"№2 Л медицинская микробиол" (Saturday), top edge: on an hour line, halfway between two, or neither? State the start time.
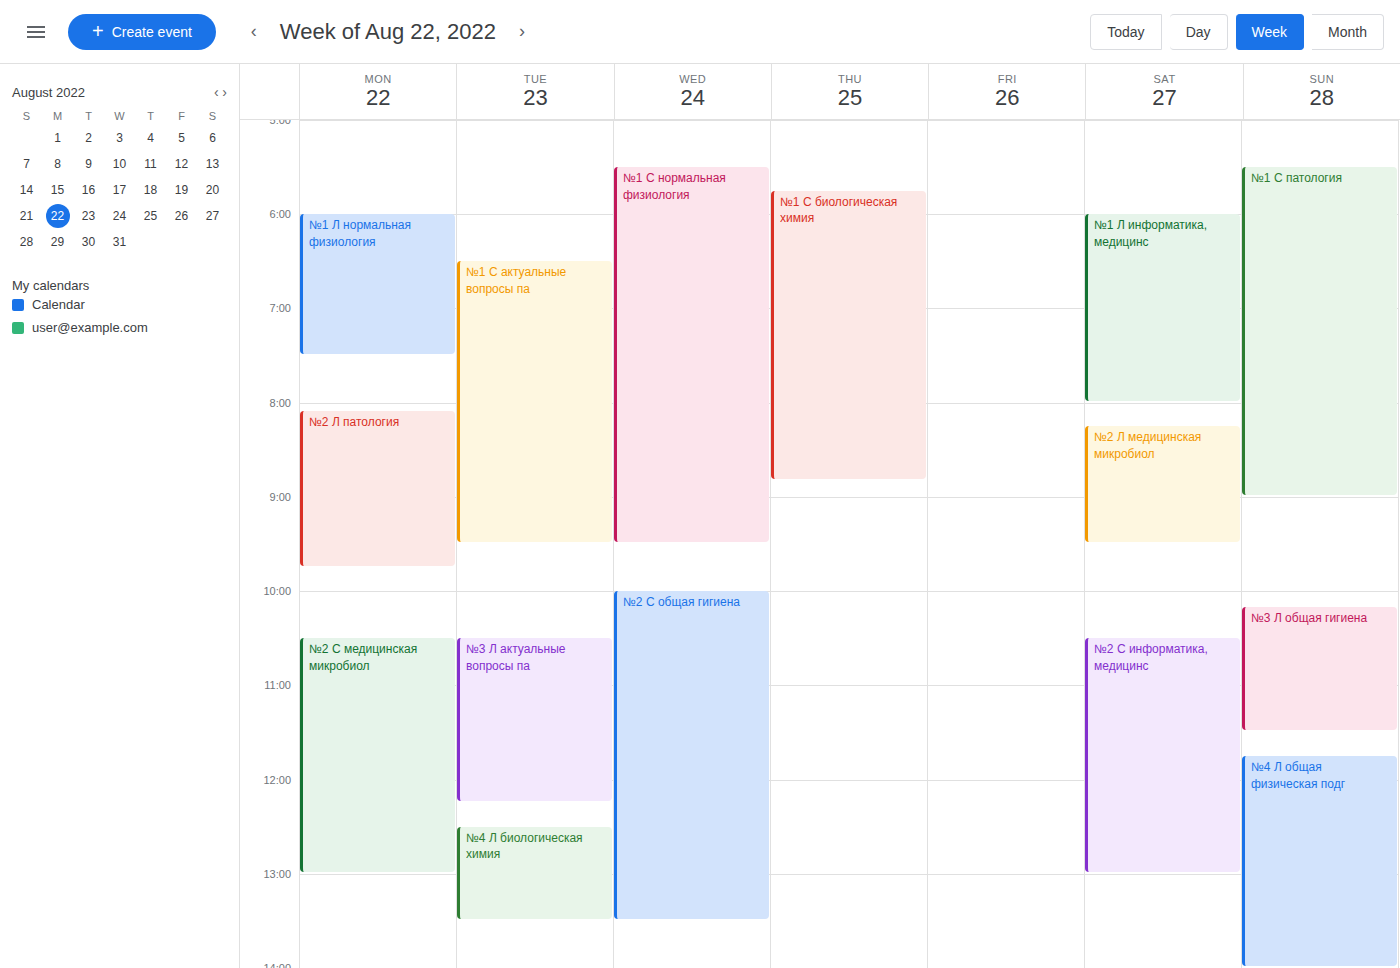
8:15 AM -- neither: a quarter of the way from the 8 AM line to the 9 AM line.